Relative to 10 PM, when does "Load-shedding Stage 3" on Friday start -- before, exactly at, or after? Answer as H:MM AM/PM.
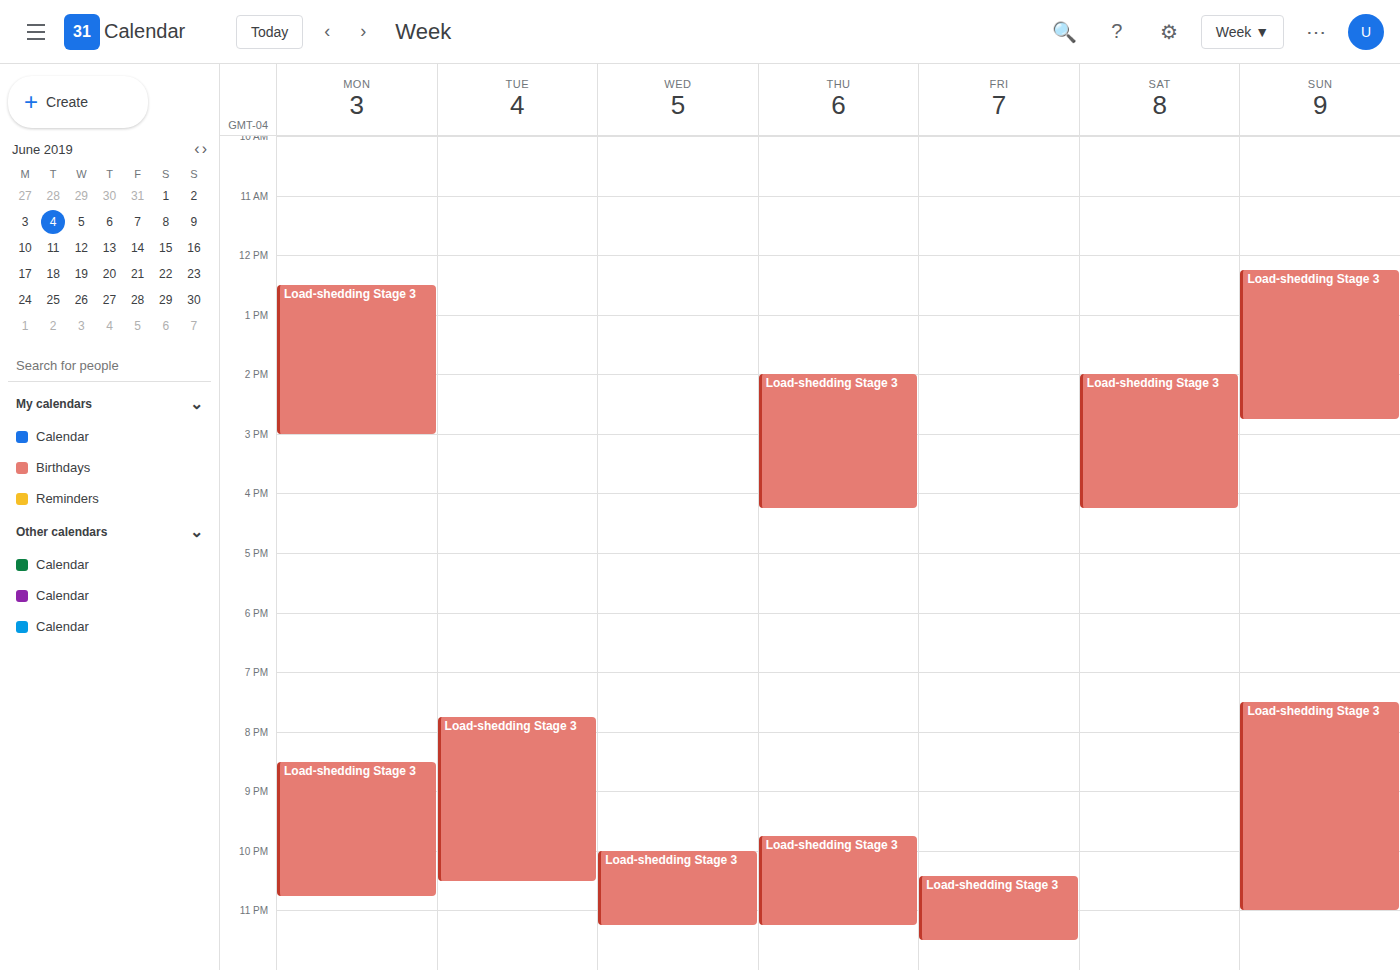
10:25 PM -- after 10 PM, 25 minutes below the 10 PM line.